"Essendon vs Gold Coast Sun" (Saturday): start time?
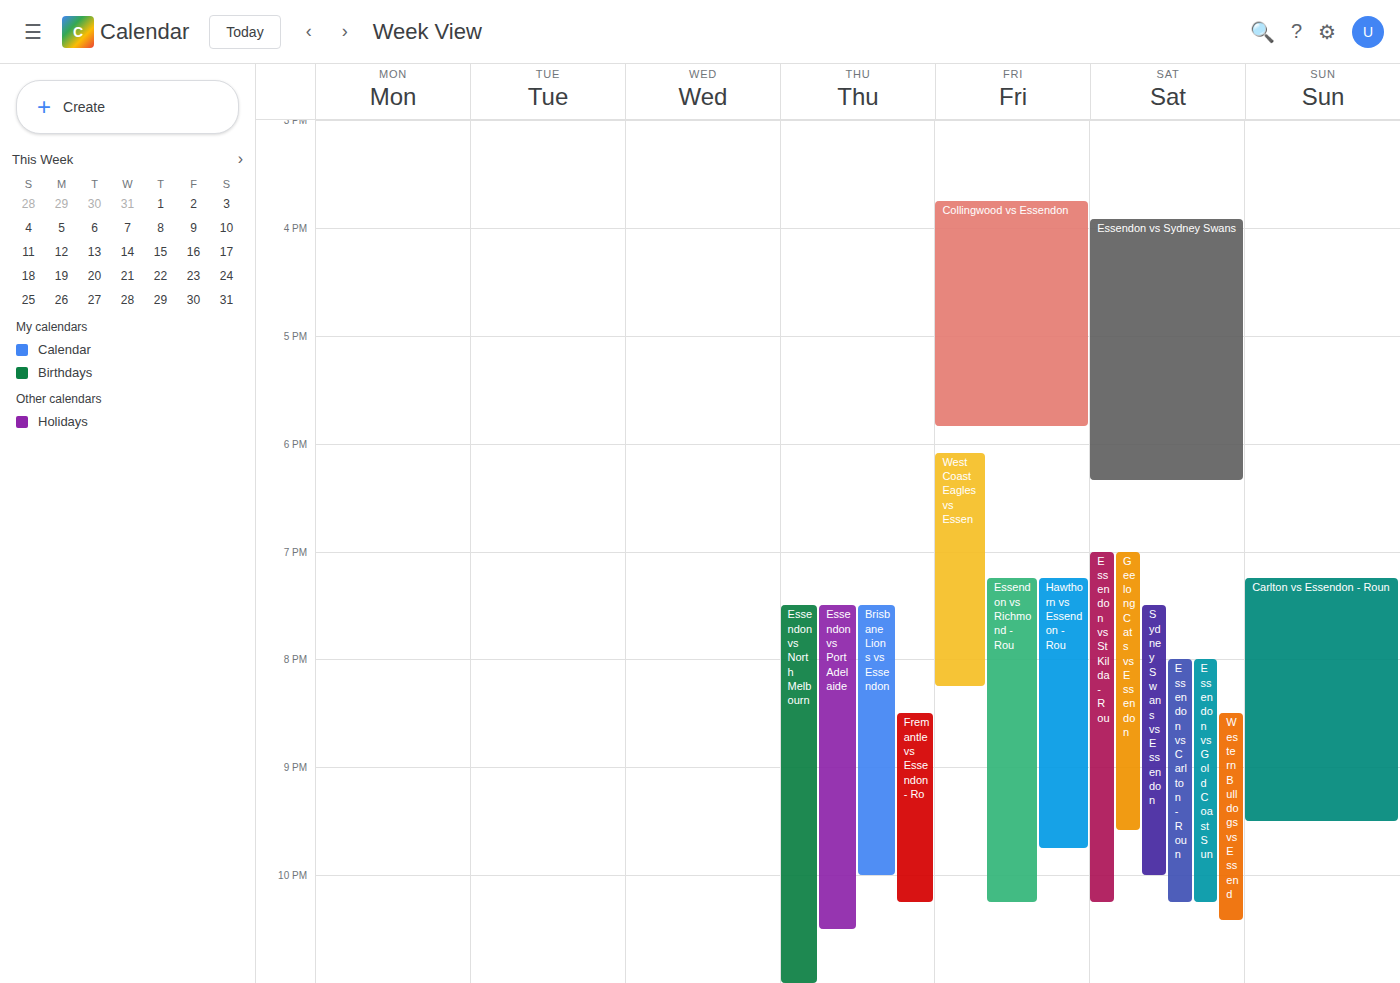
20:00